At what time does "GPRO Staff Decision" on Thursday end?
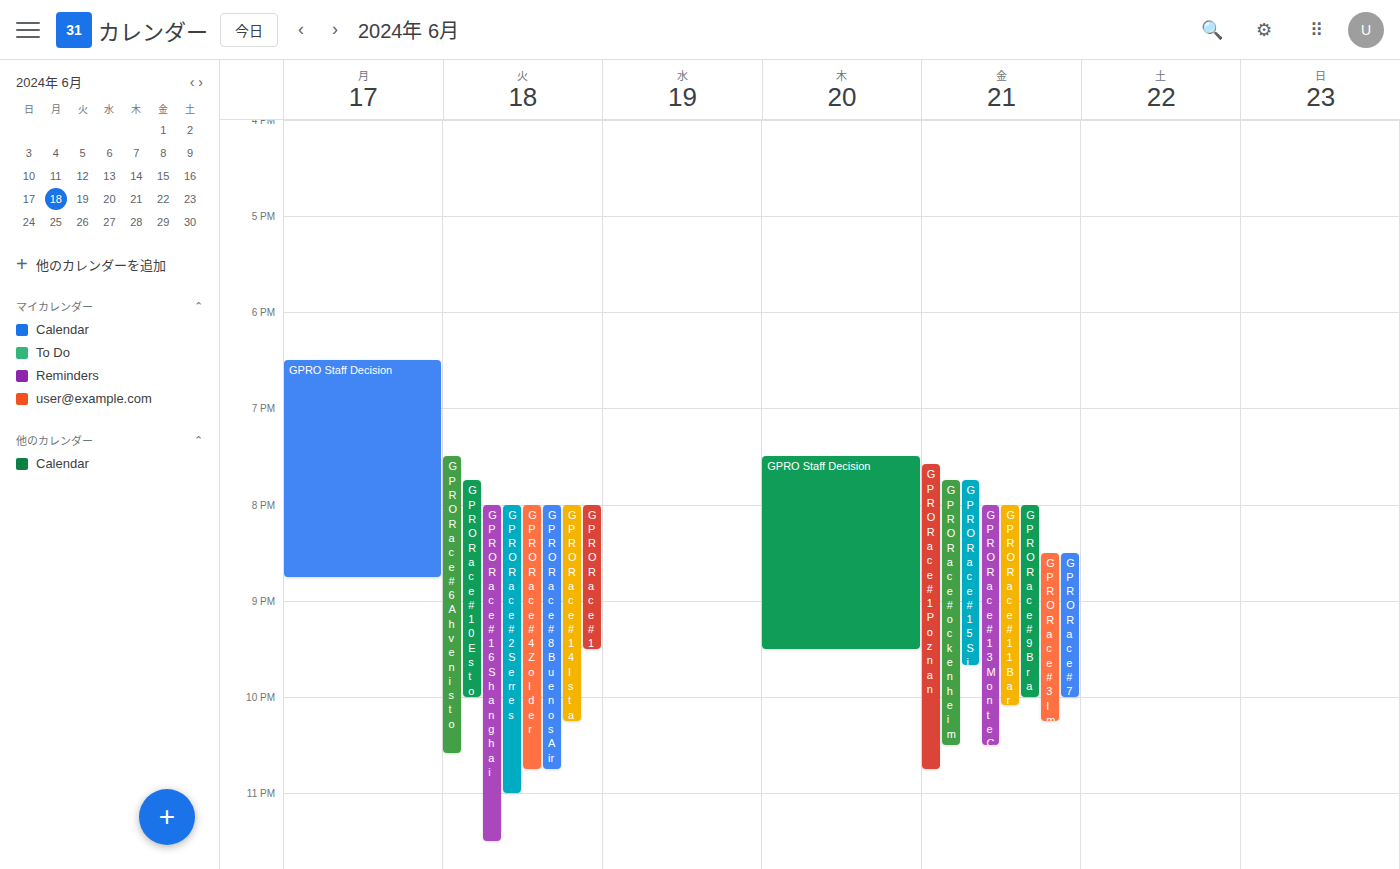
21:30